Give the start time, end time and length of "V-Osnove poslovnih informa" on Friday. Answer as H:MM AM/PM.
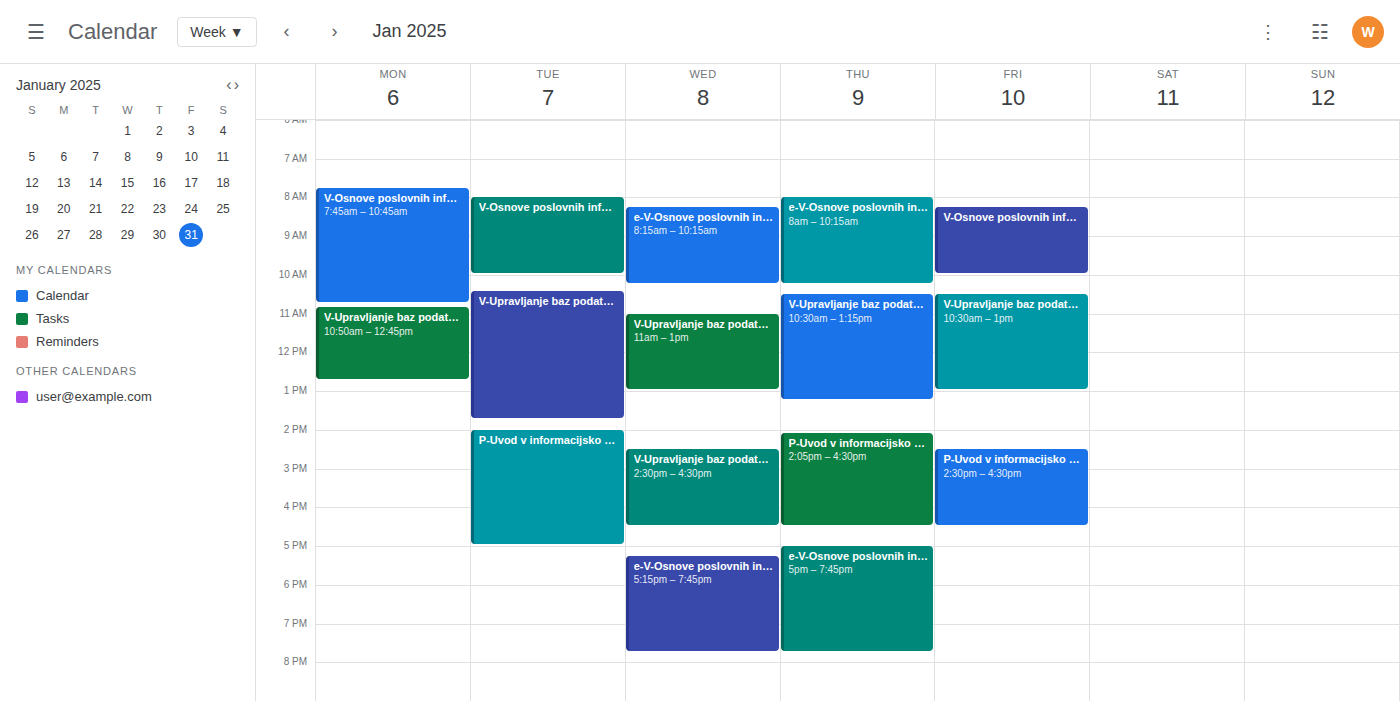
8:15 AM to 10:00 AM, 1 hour 45 minutes